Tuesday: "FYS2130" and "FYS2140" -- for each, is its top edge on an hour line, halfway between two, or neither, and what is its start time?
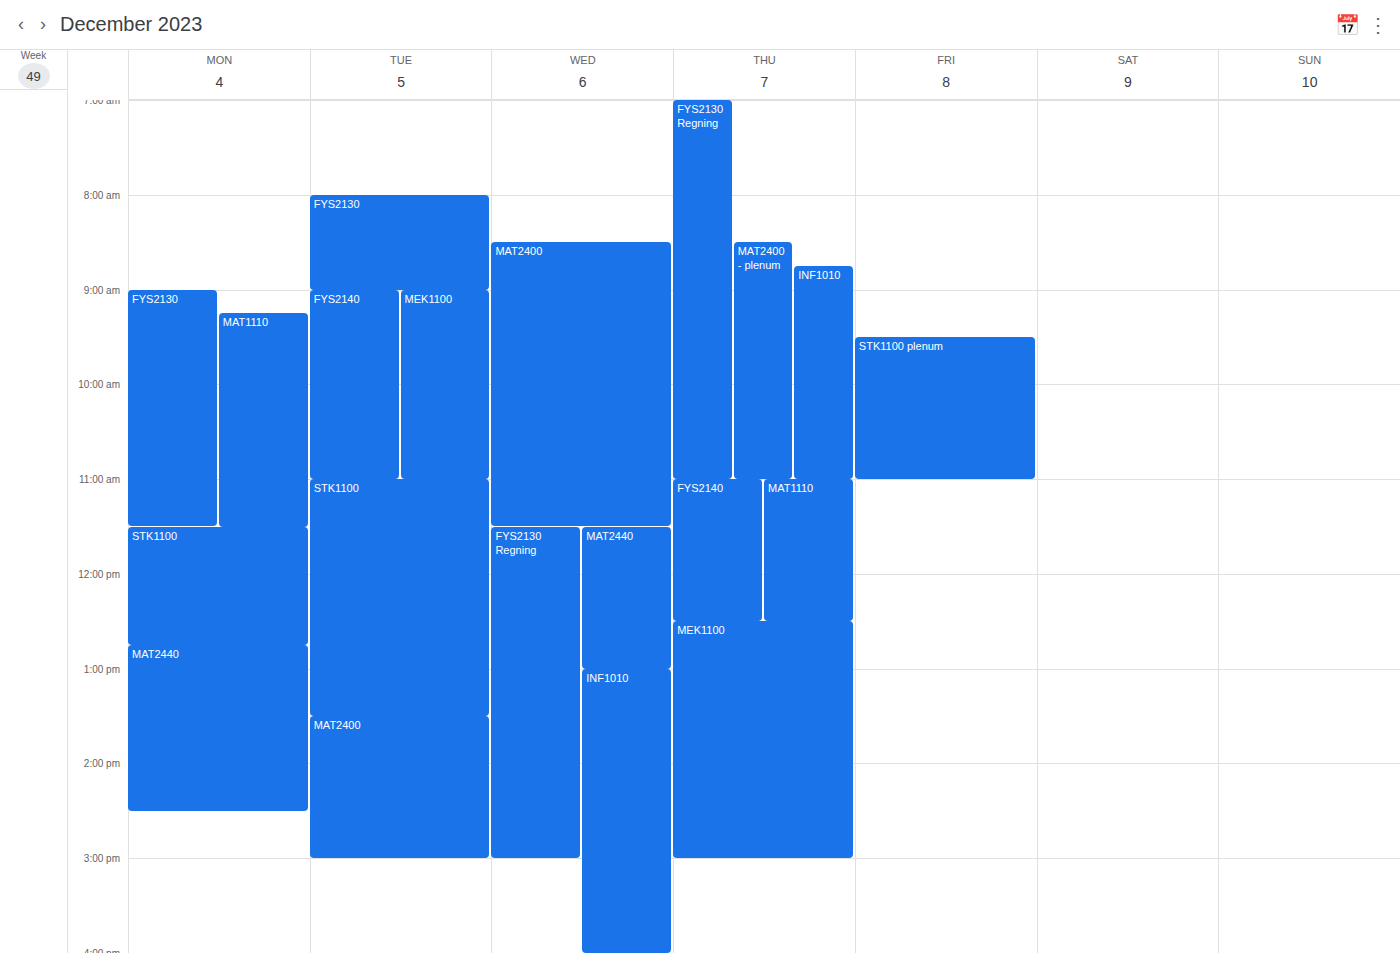
"FYS2130": 8:00 AM, exactly on the 8 AM line. "FYS2140": 9:00 AM, exactly on the 9 AM line.